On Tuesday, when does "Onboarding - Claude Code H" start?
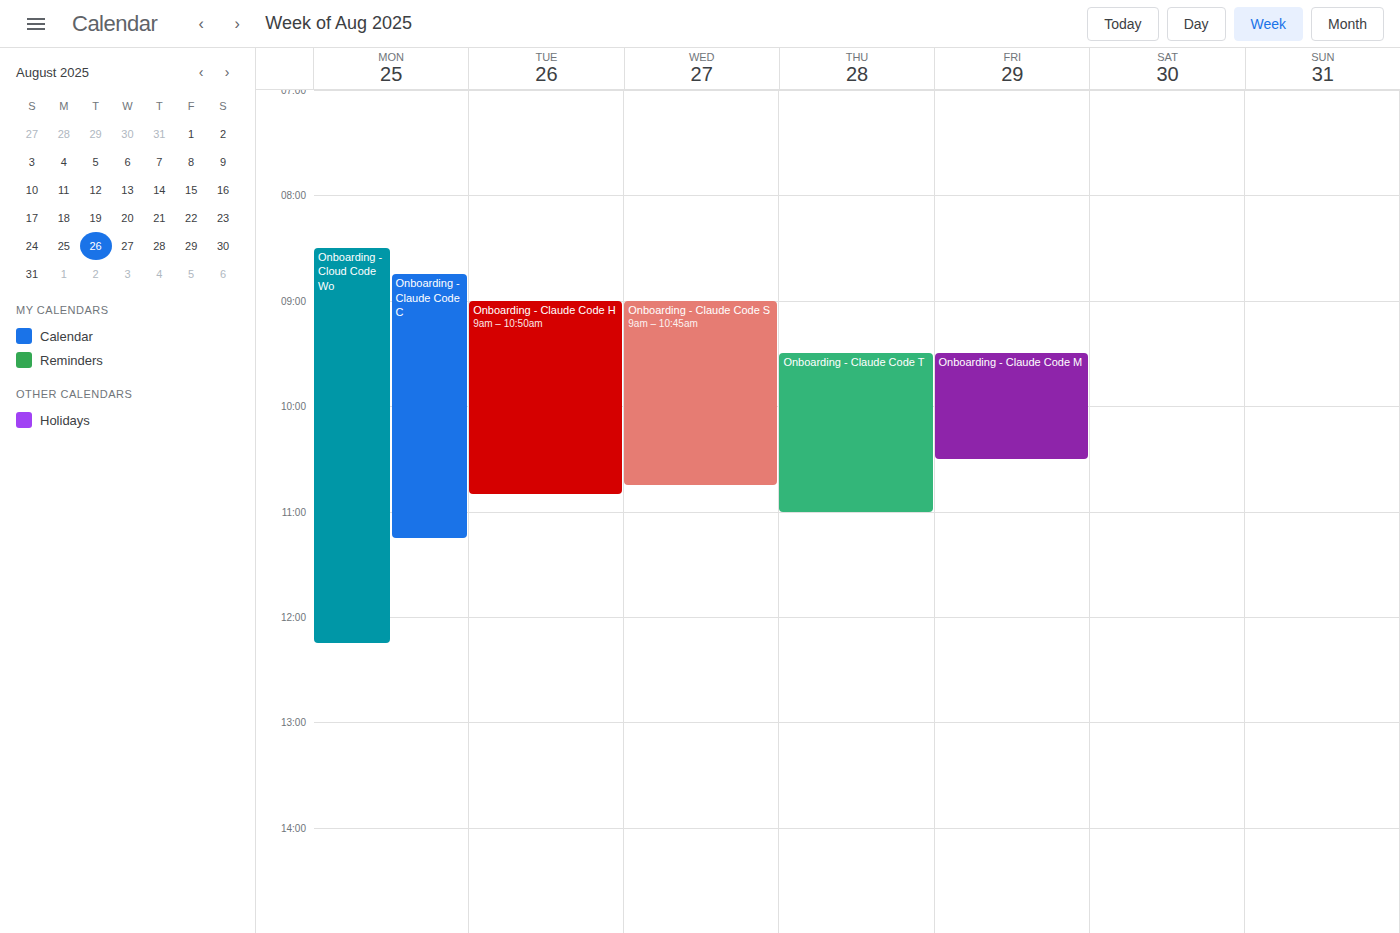
9:00 AM